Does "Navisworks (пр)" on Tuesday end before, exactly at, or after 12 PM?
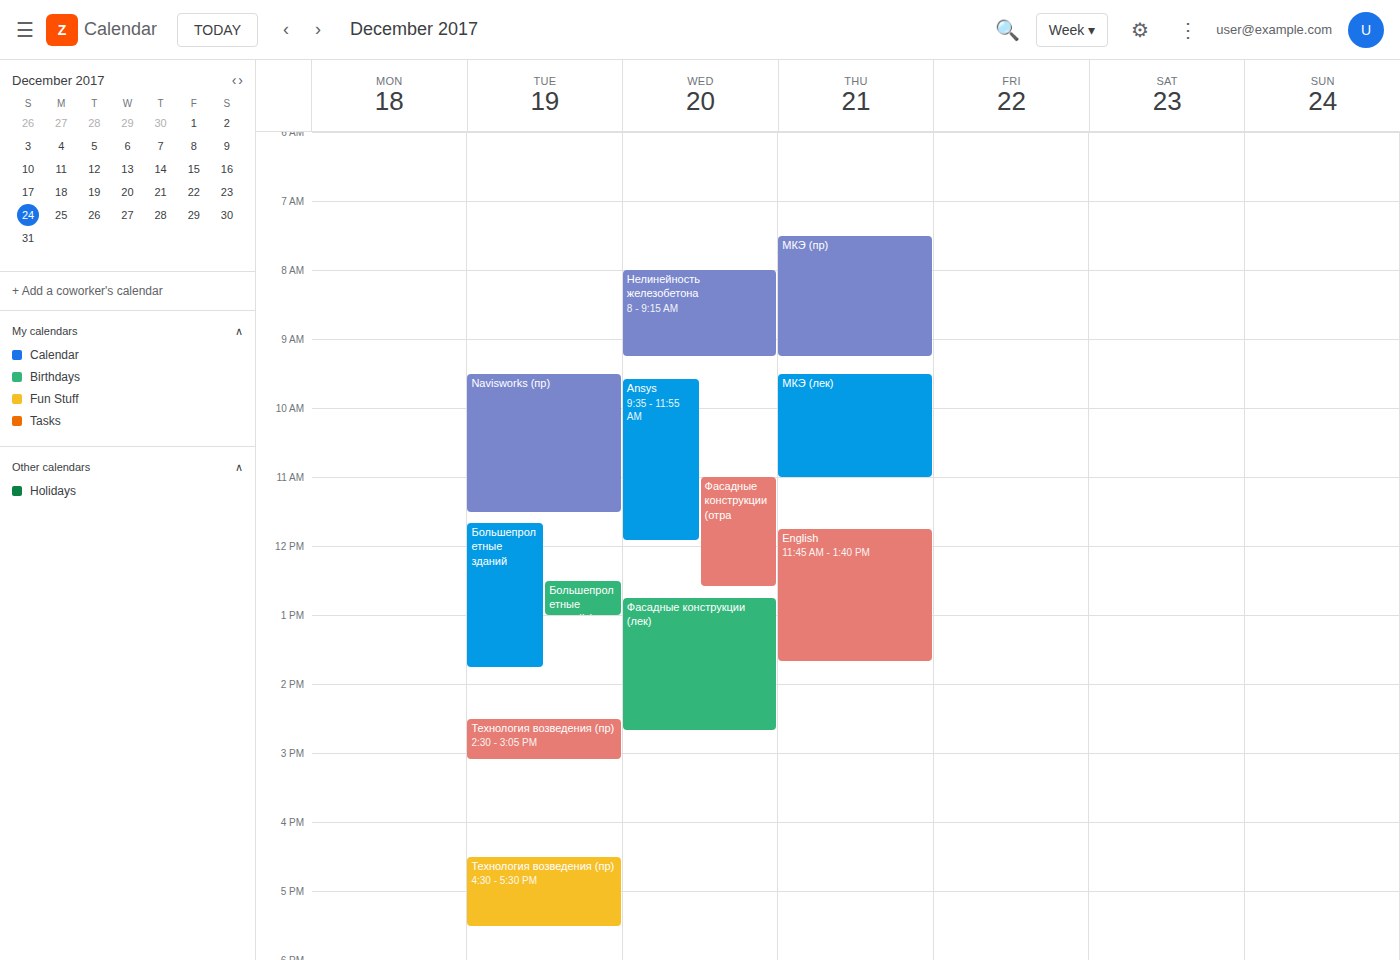
11:30 AM -- before 12 PM, 30 minutes above the 12 PM line.